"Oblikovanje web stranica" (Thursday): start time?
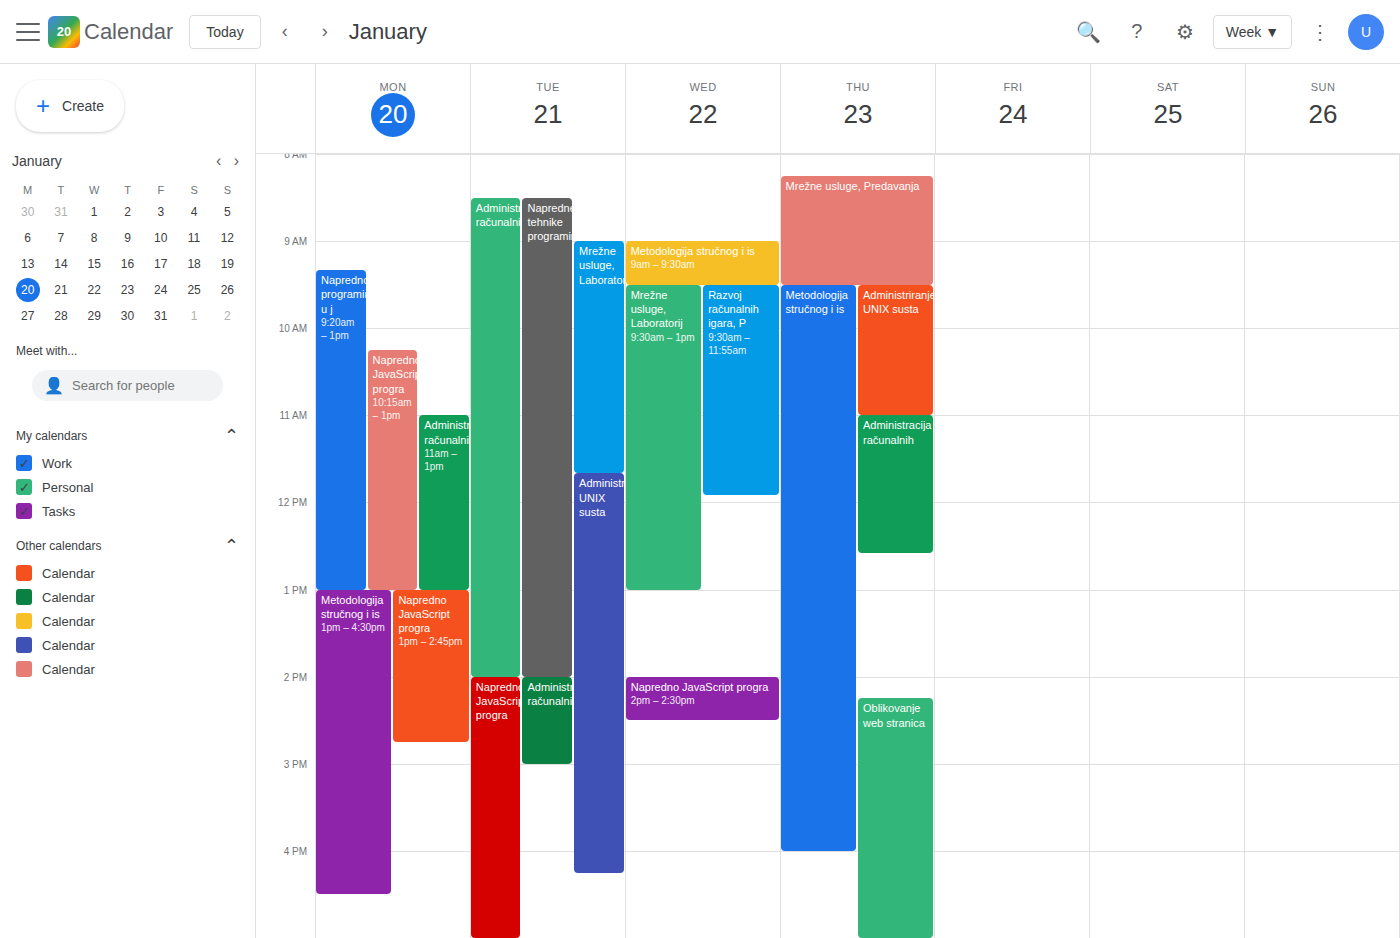
14:15